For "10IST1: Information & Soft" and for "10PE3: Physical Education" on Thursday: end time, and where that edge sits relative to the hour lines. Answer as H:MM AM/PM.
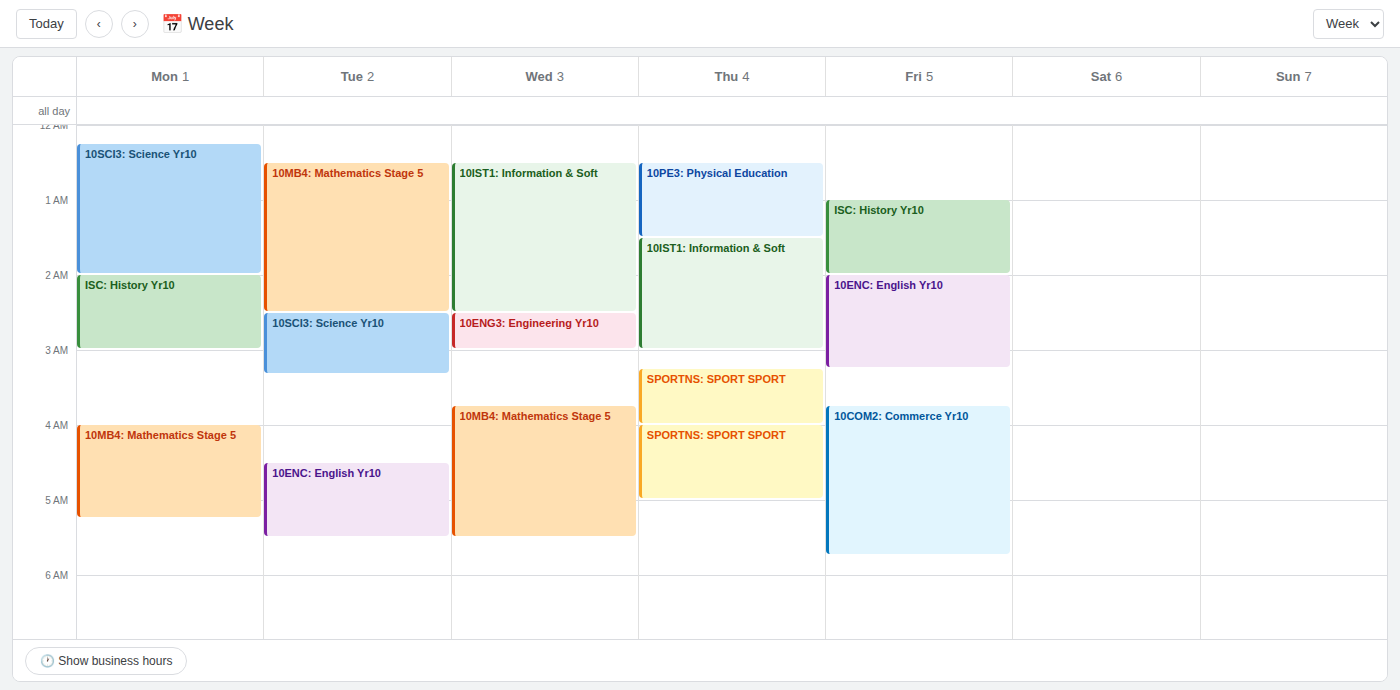
"10IST1: Information & Soft": 3:00 AM, exactly on the 3 AM line. "10PE3: Physical Education": 1:30 AM, halfway between the 1 AM and 2 AM lines.